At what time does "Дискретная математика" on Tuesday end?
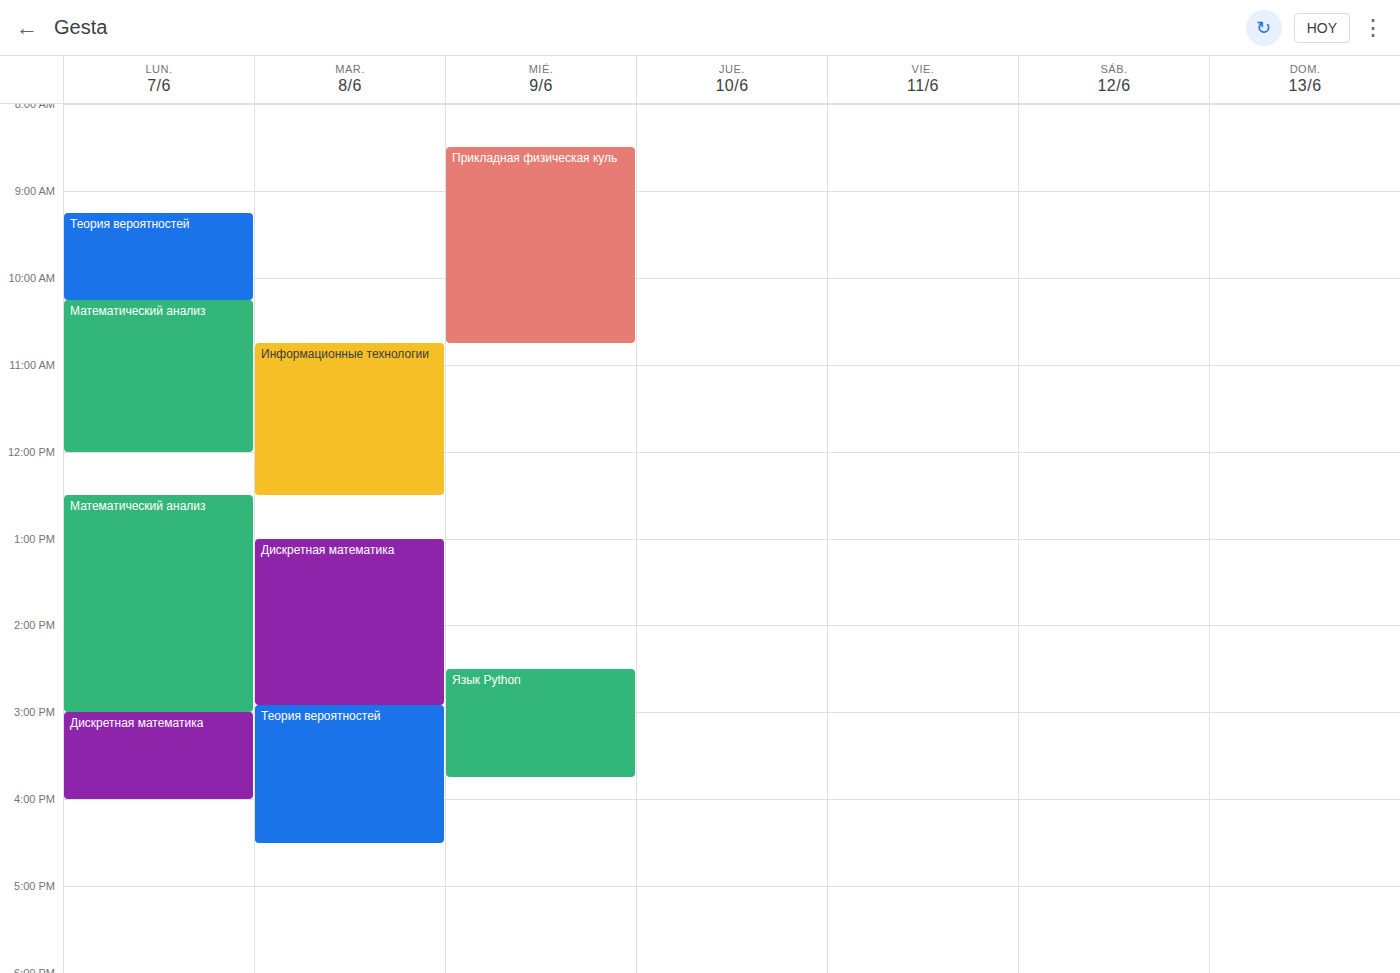
2:55 PM